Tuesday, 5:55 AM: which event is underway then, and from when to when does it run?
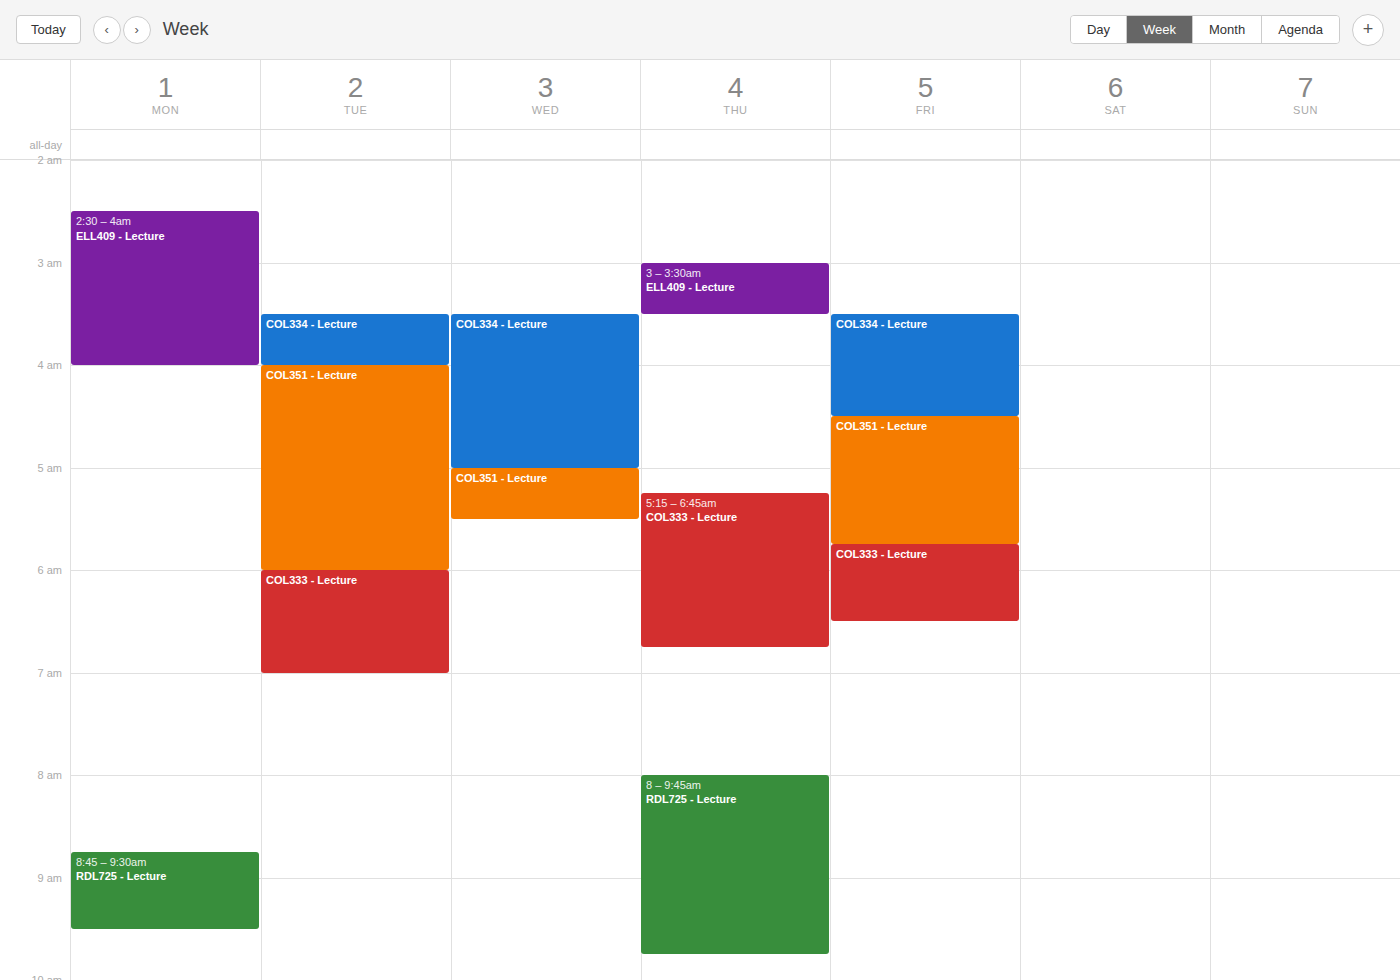
"COL351 - Lecture", 4:00 AM to 6:00 AM